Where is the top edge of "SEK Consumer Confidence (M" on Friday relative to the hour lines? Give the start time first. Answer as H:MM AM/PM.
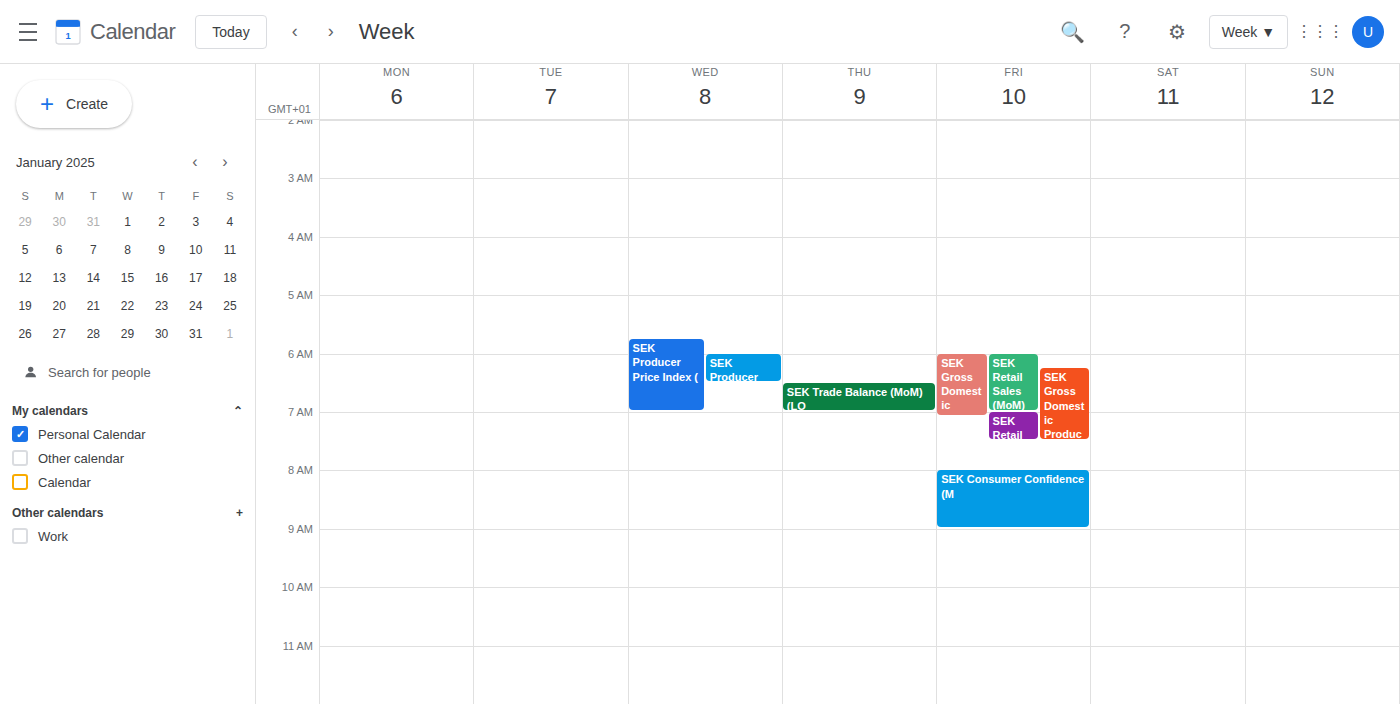
8:00 AM -- exactly on the 8 AM line.